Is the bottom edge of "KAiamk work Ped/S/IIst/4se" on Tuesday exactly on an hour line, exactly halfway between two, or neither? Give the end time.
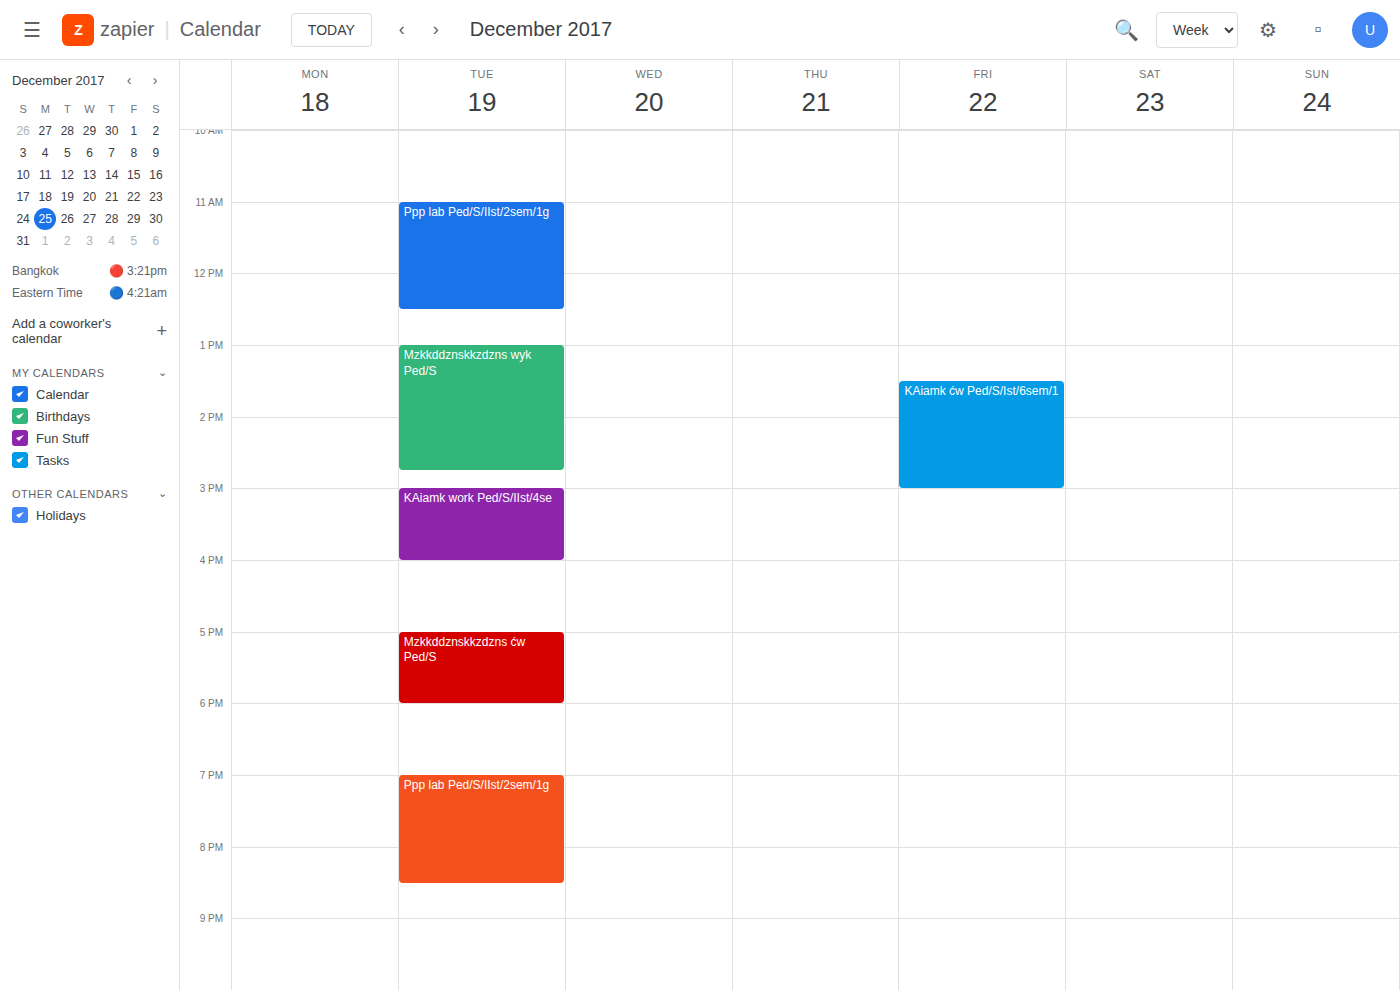
4:00 PM -- exactly on the 4 PM line.